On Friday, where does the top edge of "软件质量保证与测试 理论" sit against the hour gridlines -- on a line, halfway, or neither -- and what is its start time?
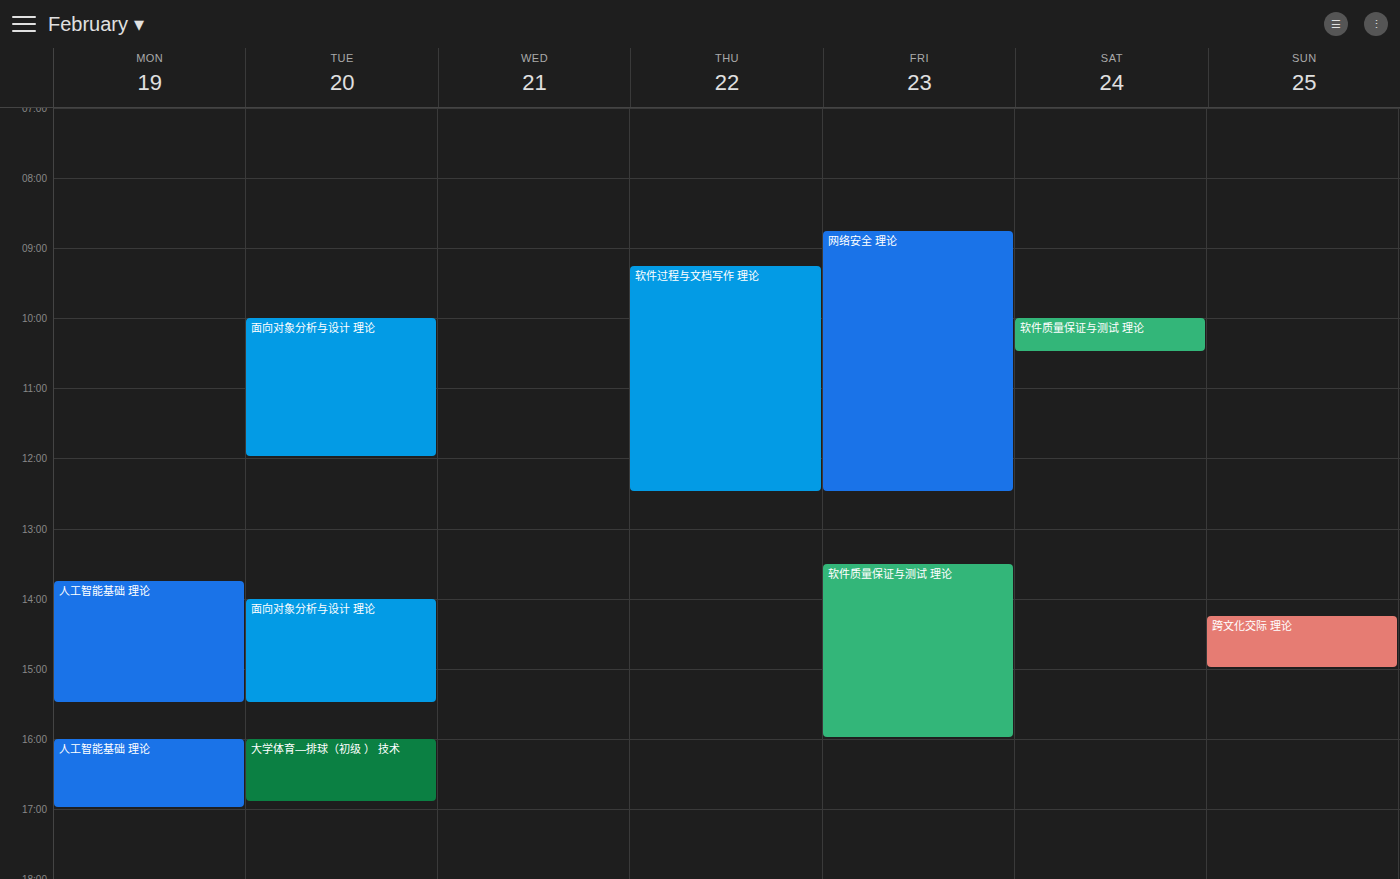
13:30 -- halfway between the 13:00 and 14:00 lines.